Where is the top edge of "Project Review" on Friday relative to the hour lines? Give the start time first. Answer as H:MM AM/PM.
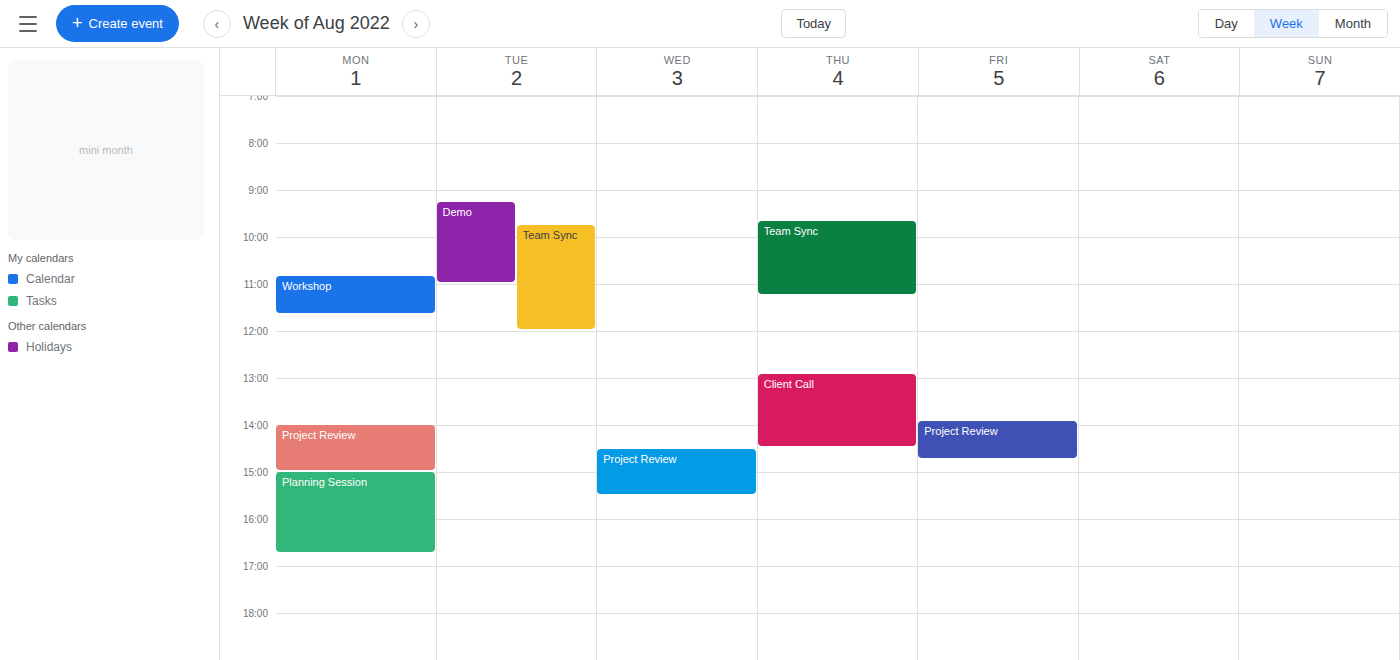
1:55 PM -- neither: 55 minutes below the 1 PM line and 5 minutes above the 2 PM line.